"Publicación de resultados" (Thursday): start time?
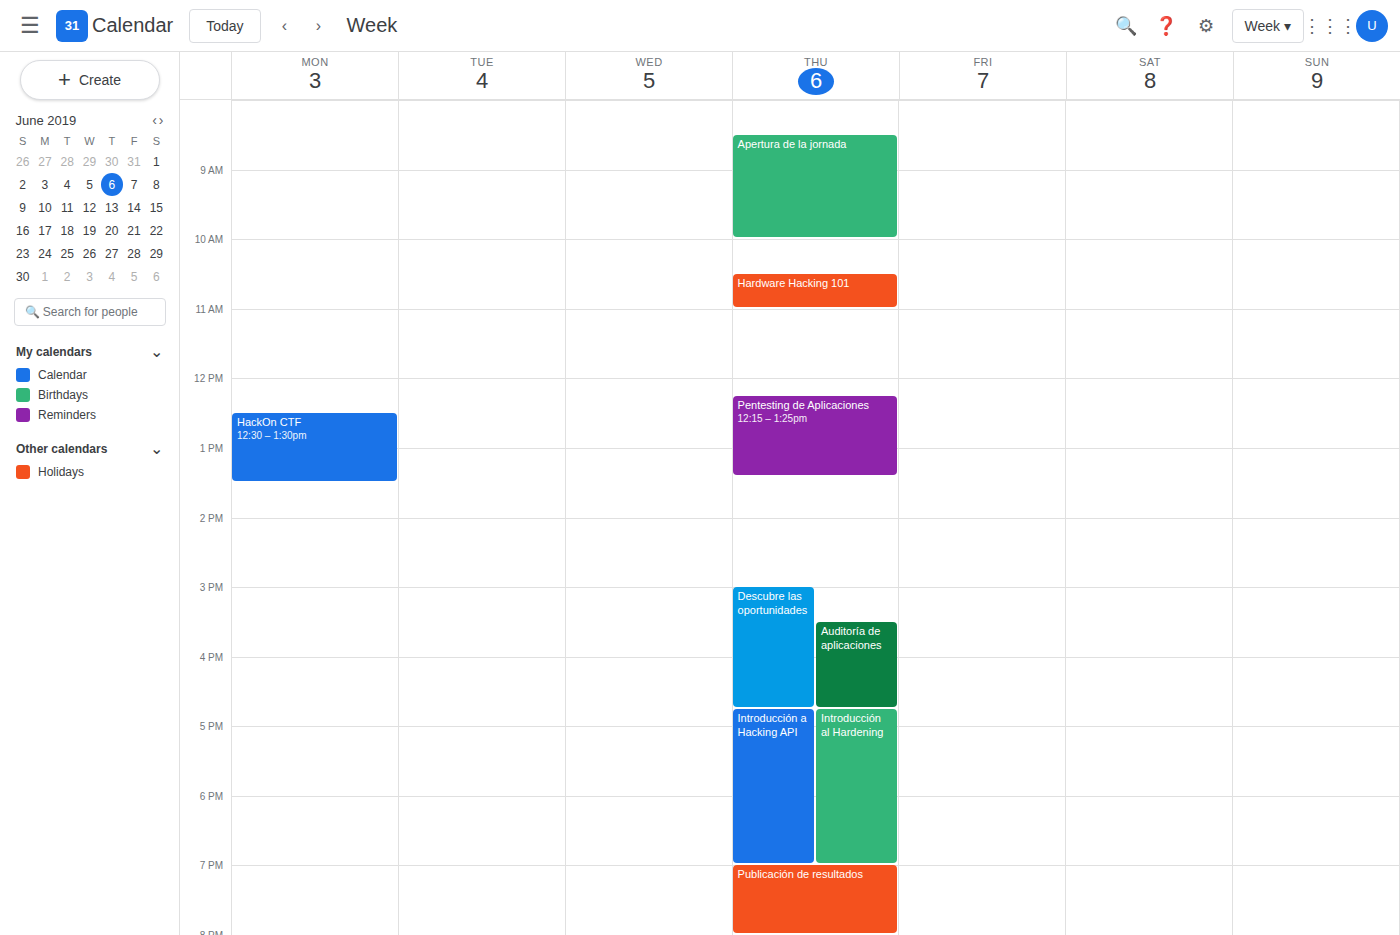
7:00 PM